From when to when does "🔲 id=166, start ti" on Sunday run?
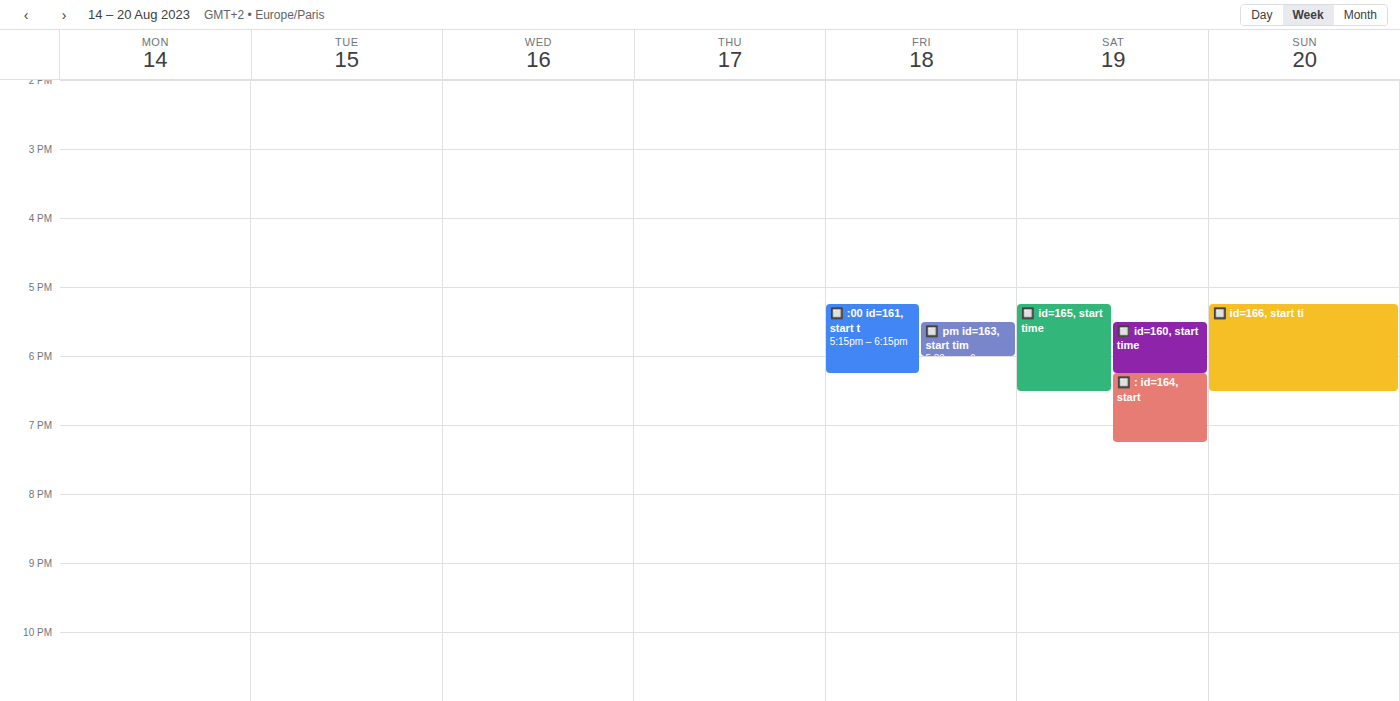
5:15 PM to 6:30 PM